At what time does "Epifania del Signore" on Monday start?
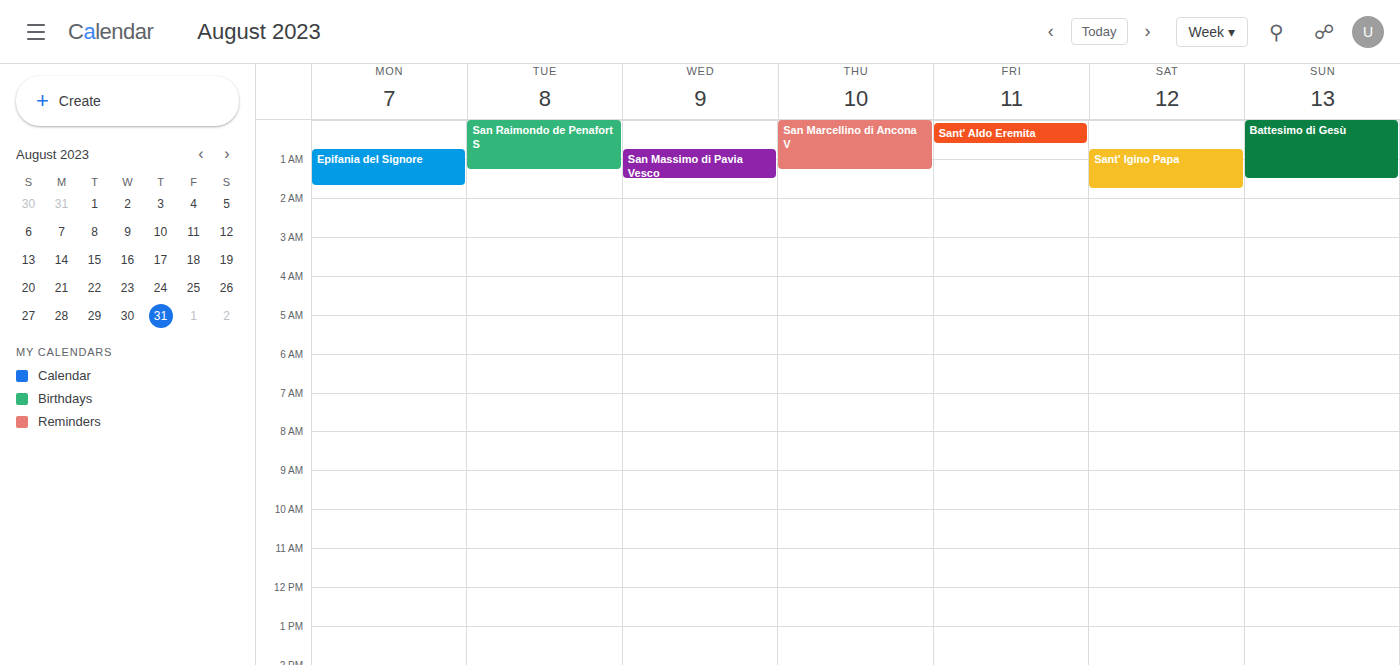
12:45 AM